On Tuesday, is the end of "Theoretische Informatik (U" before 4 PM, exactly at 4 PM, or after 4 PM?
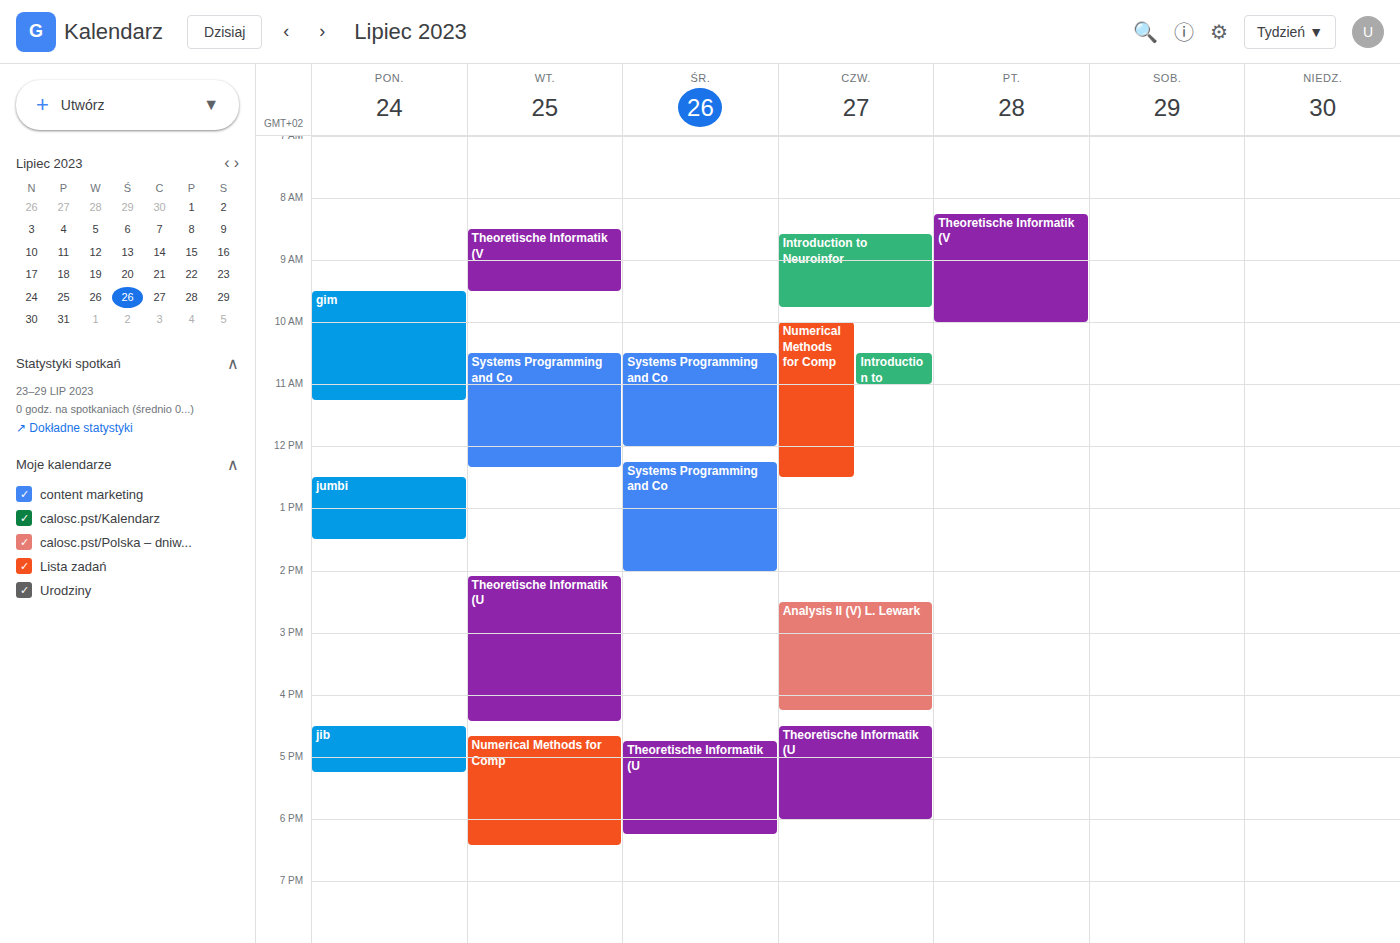
4:25 PM -- after 4 PM, 25 minutes below the 4 PM line.